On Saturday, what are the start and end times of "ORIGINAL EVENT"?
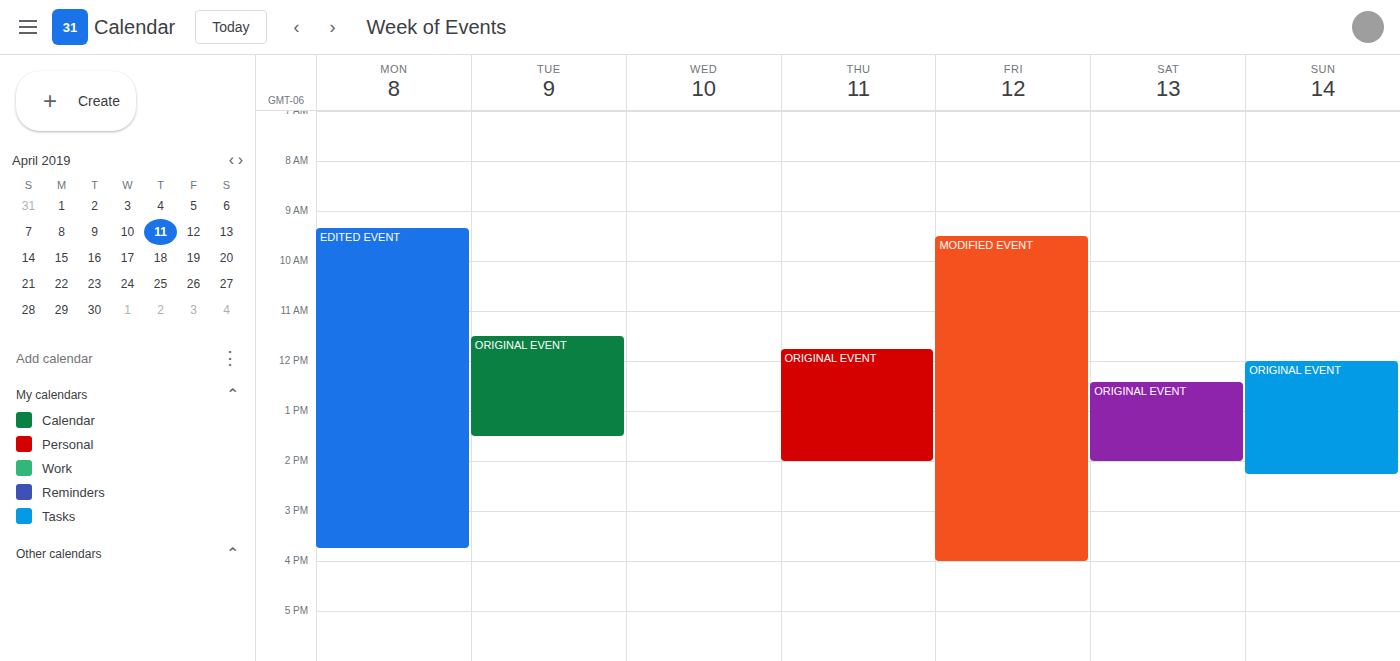
12:25 PM to 2:00 PM